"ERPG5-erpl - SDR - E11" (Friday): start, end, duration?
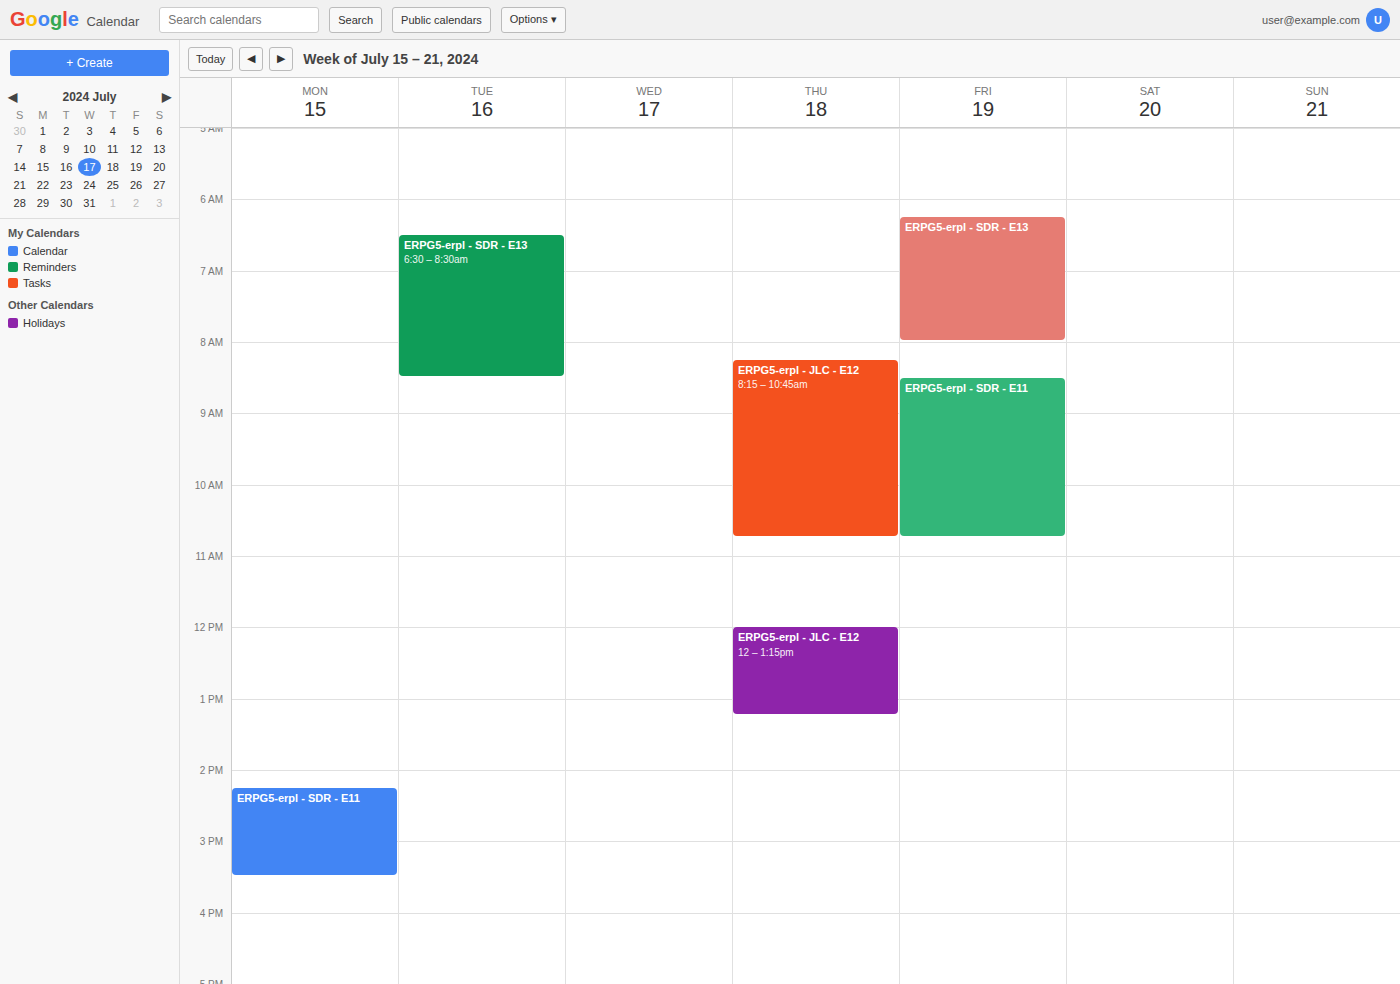
8:30 AM to 10:45 AM, 2 hours 15 minutes